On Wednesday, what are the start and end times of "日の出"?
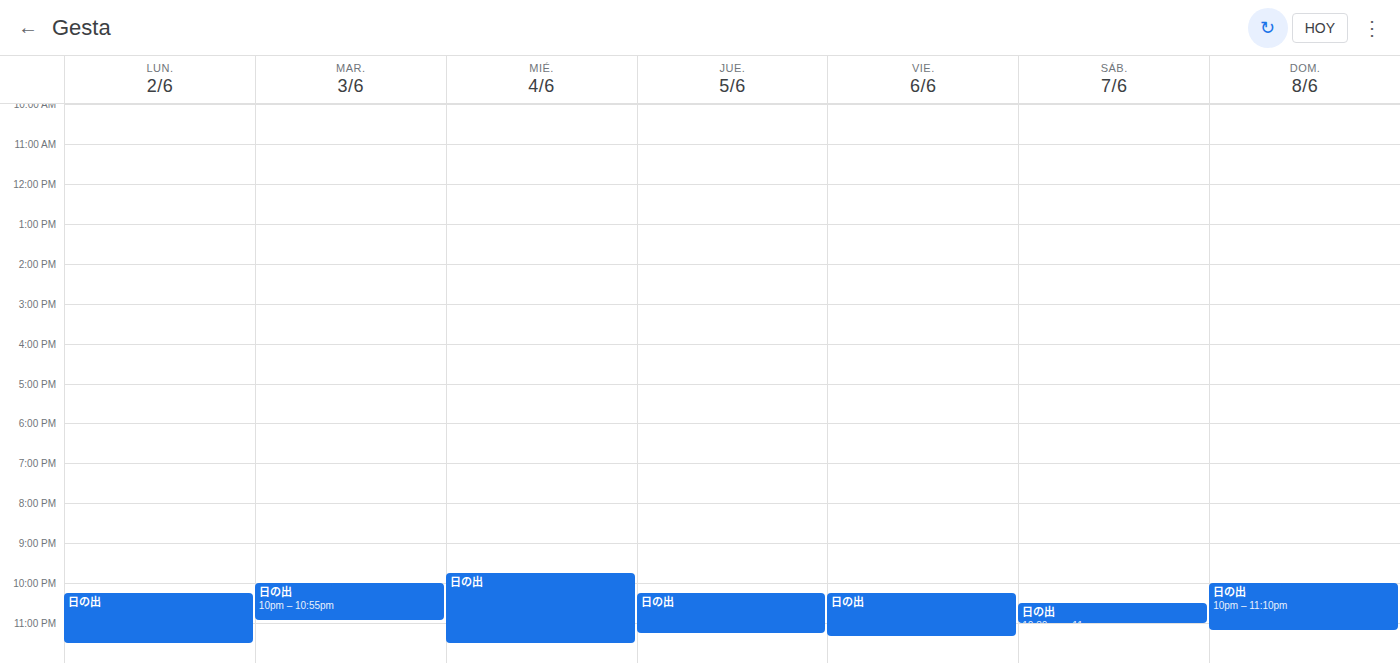
9:45 PM to 11:30 PM